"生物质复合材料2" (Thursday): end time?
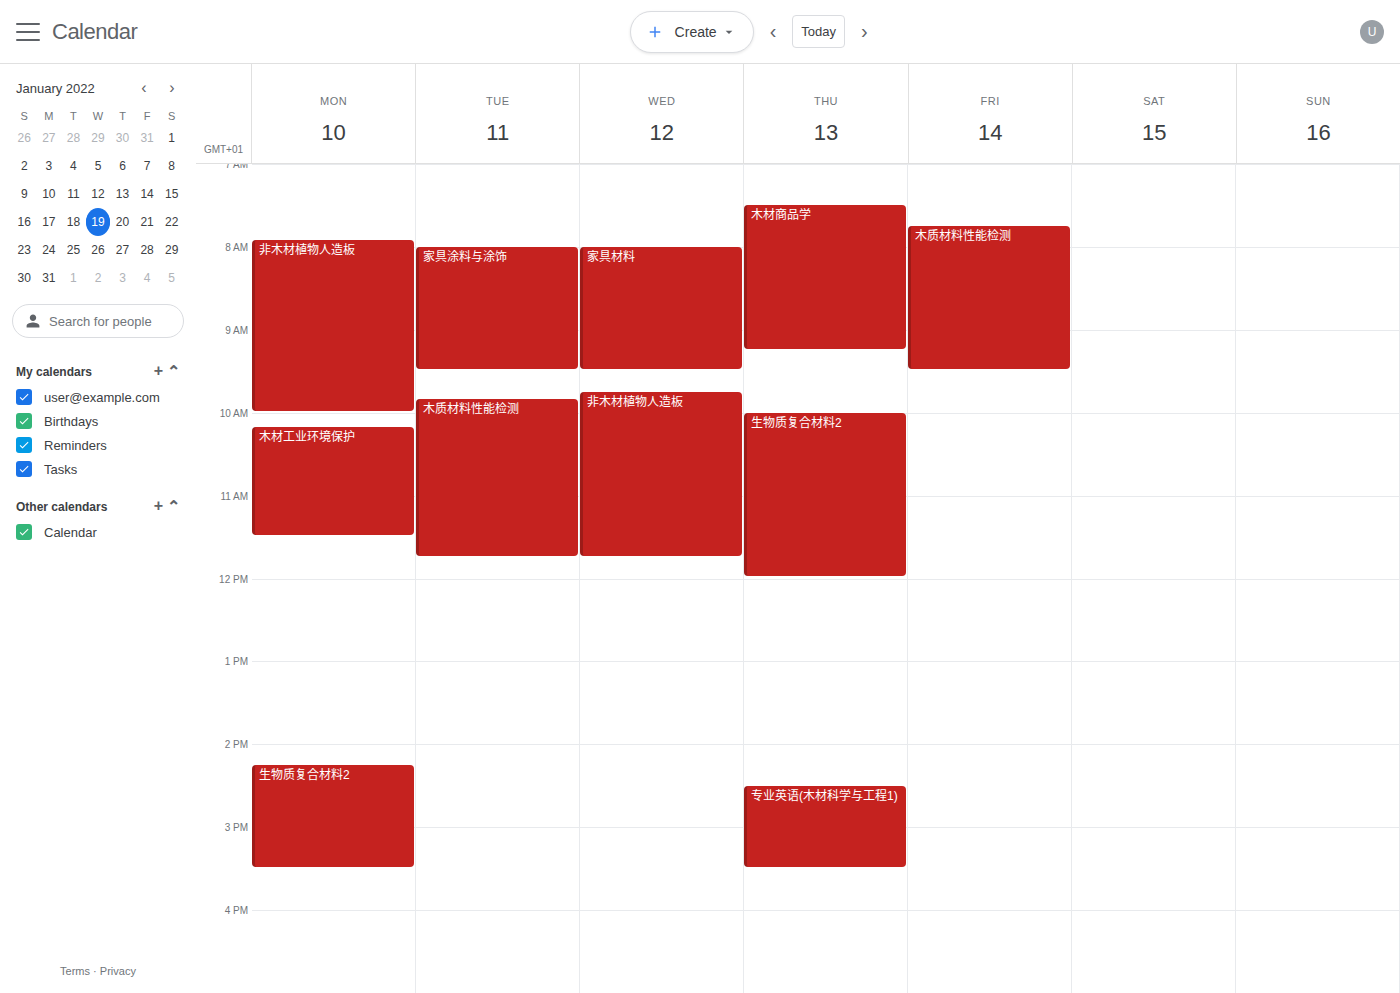
12:00 PM